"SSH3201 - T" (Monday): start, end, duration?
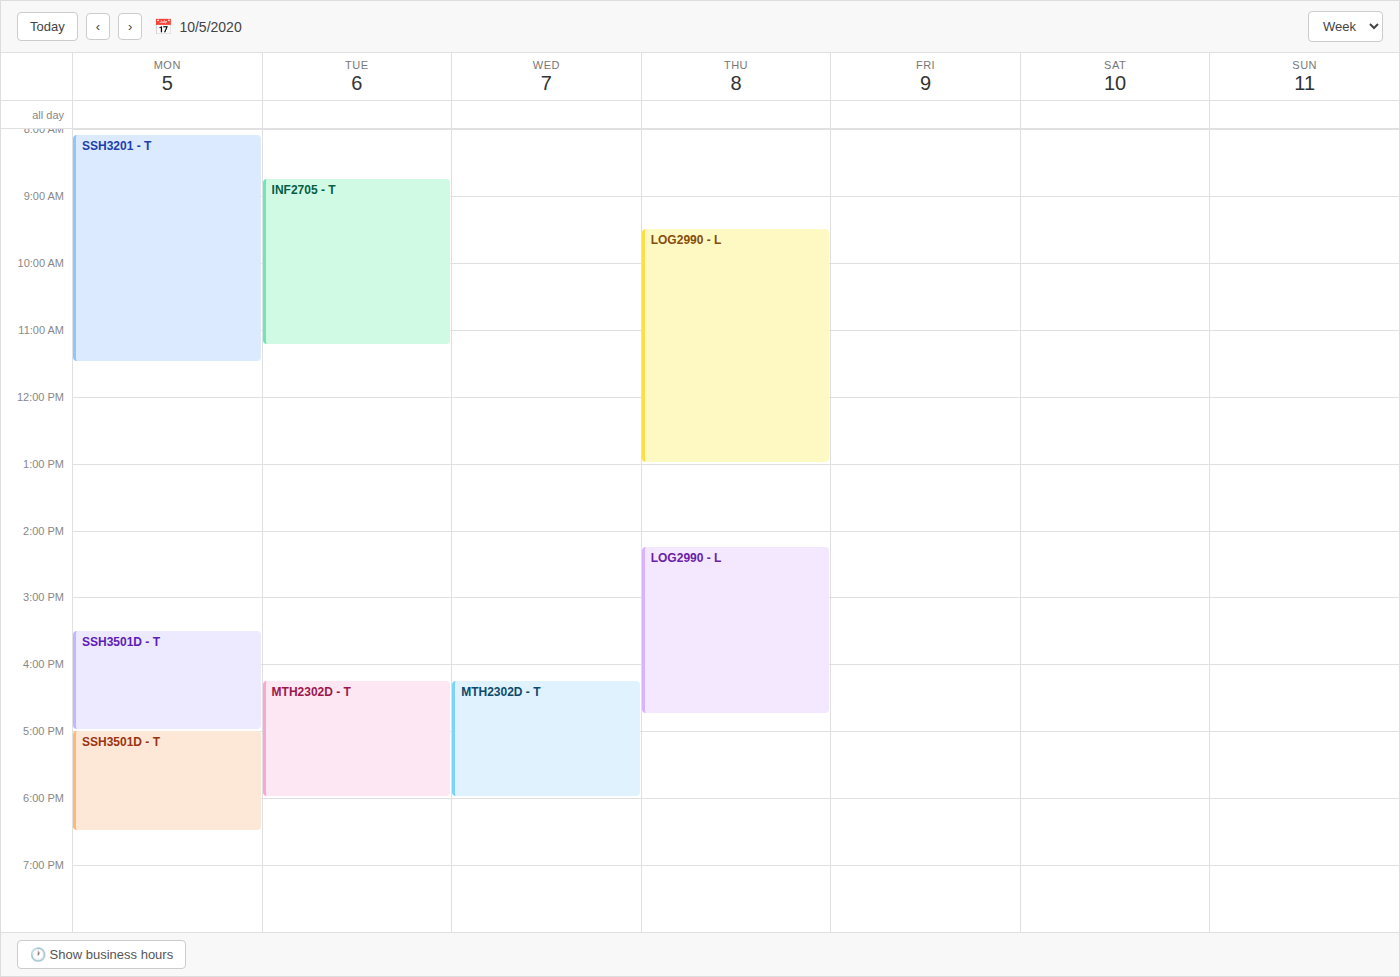
08:05 to 11:30, 3 hours 25 minutes